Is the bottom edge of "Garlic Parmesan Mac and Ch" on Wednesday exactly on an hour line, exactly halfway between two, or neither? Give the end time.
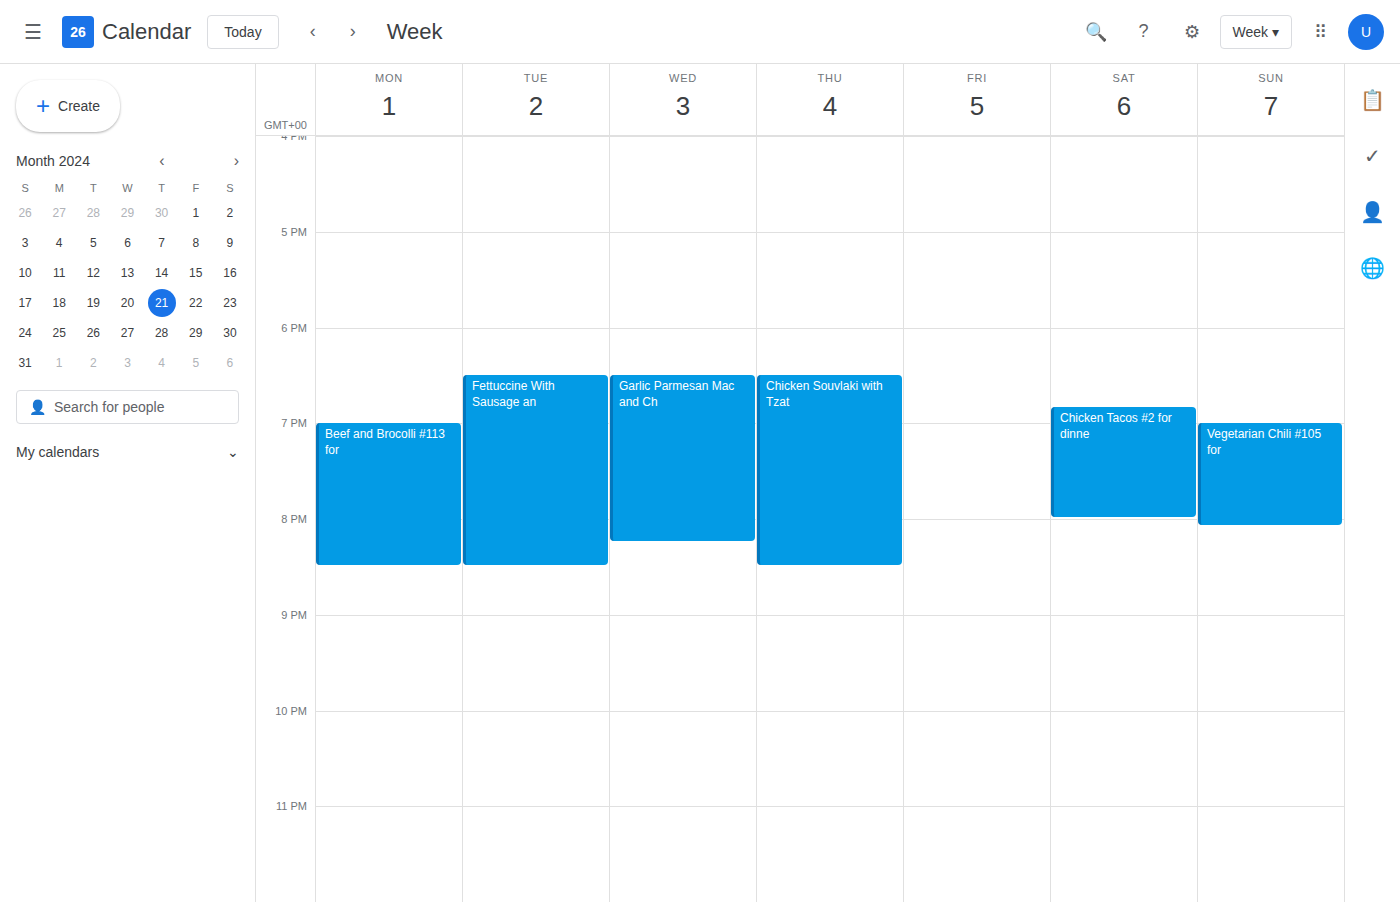
8:15 PM -- neither: a quarter of the way from the 8 PM line to the 9 PM line.